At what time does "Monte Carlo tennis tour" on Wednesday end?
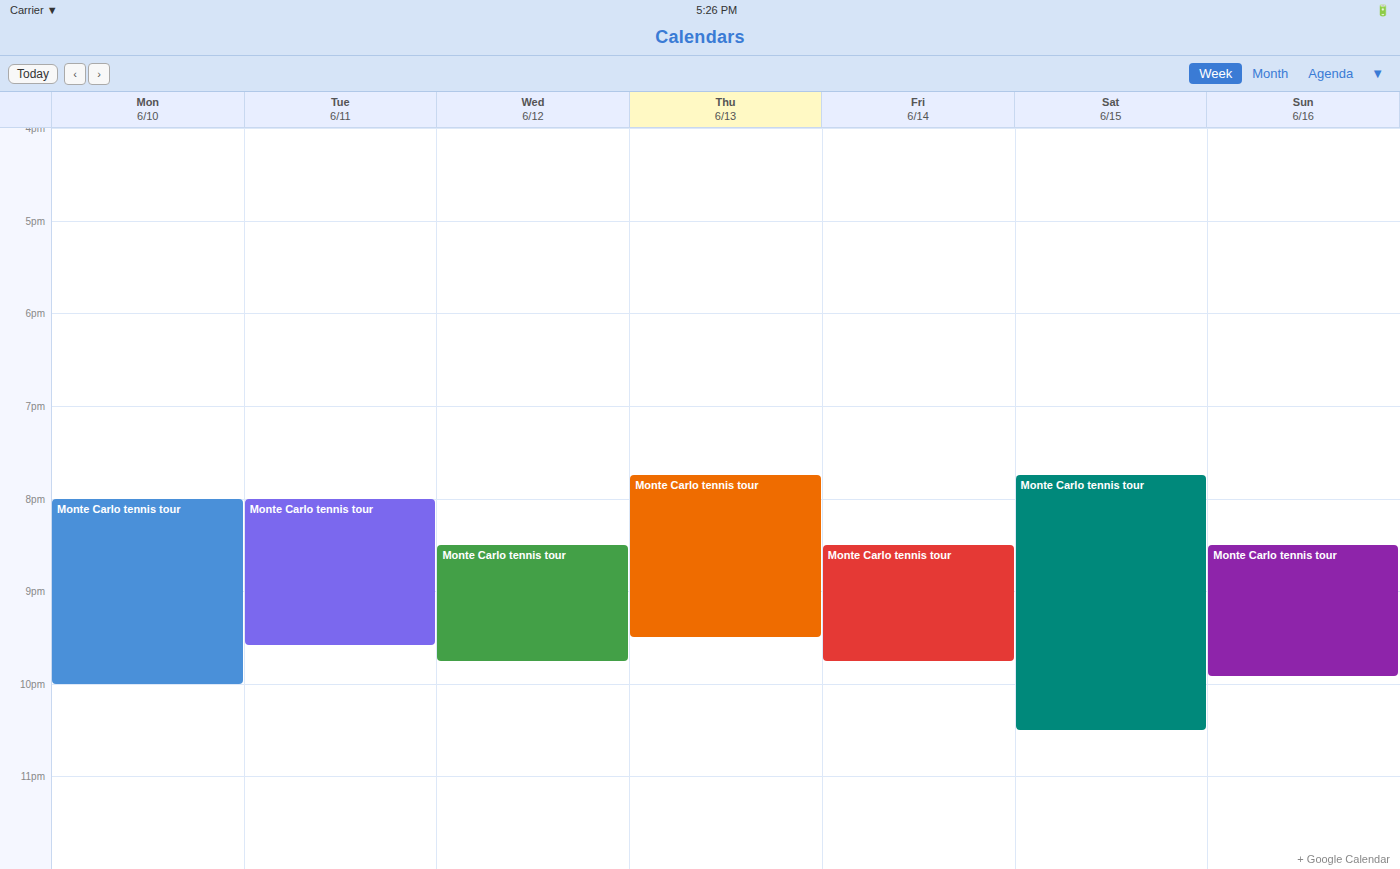
9:45 PM